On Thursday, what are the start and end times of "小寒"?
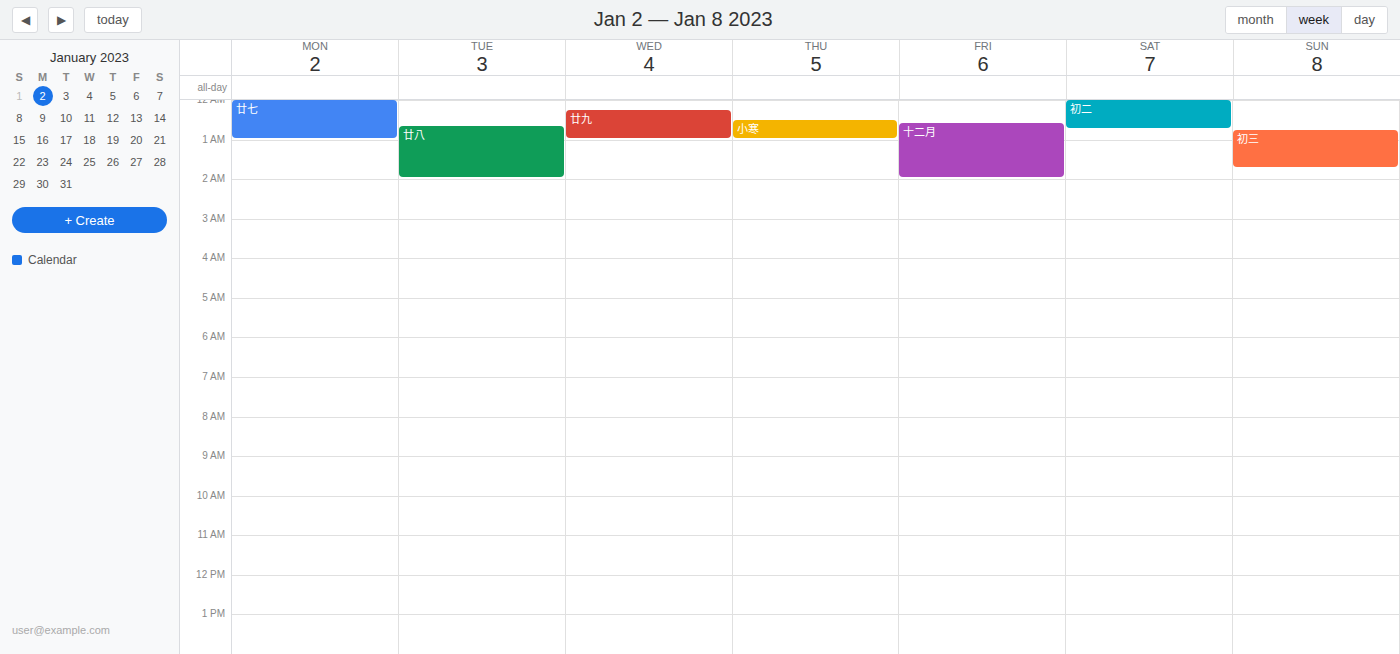
12:30 AM to 1:00 AM